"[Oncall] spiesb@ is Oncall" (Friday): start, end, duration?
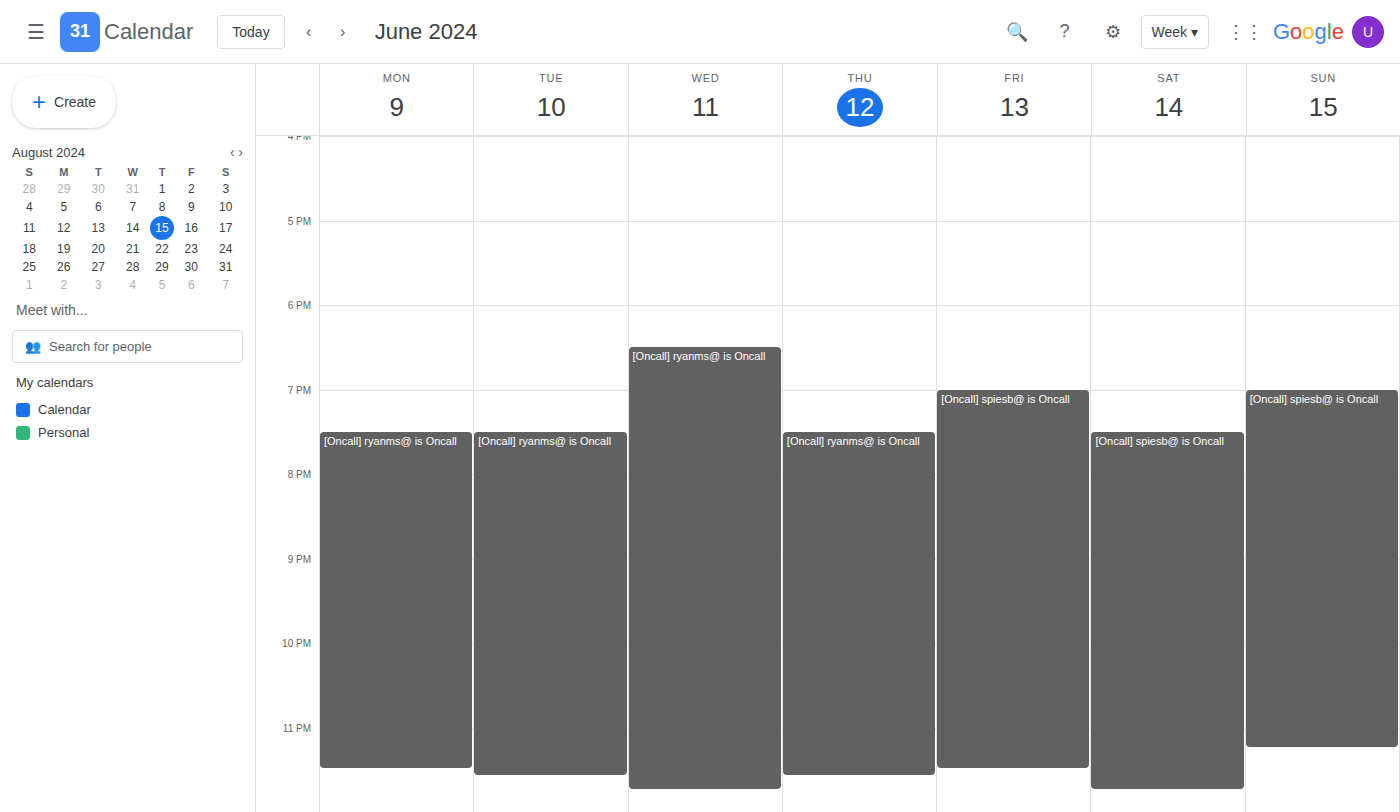
19:00 to 23:30, 4 hours 30 minutes